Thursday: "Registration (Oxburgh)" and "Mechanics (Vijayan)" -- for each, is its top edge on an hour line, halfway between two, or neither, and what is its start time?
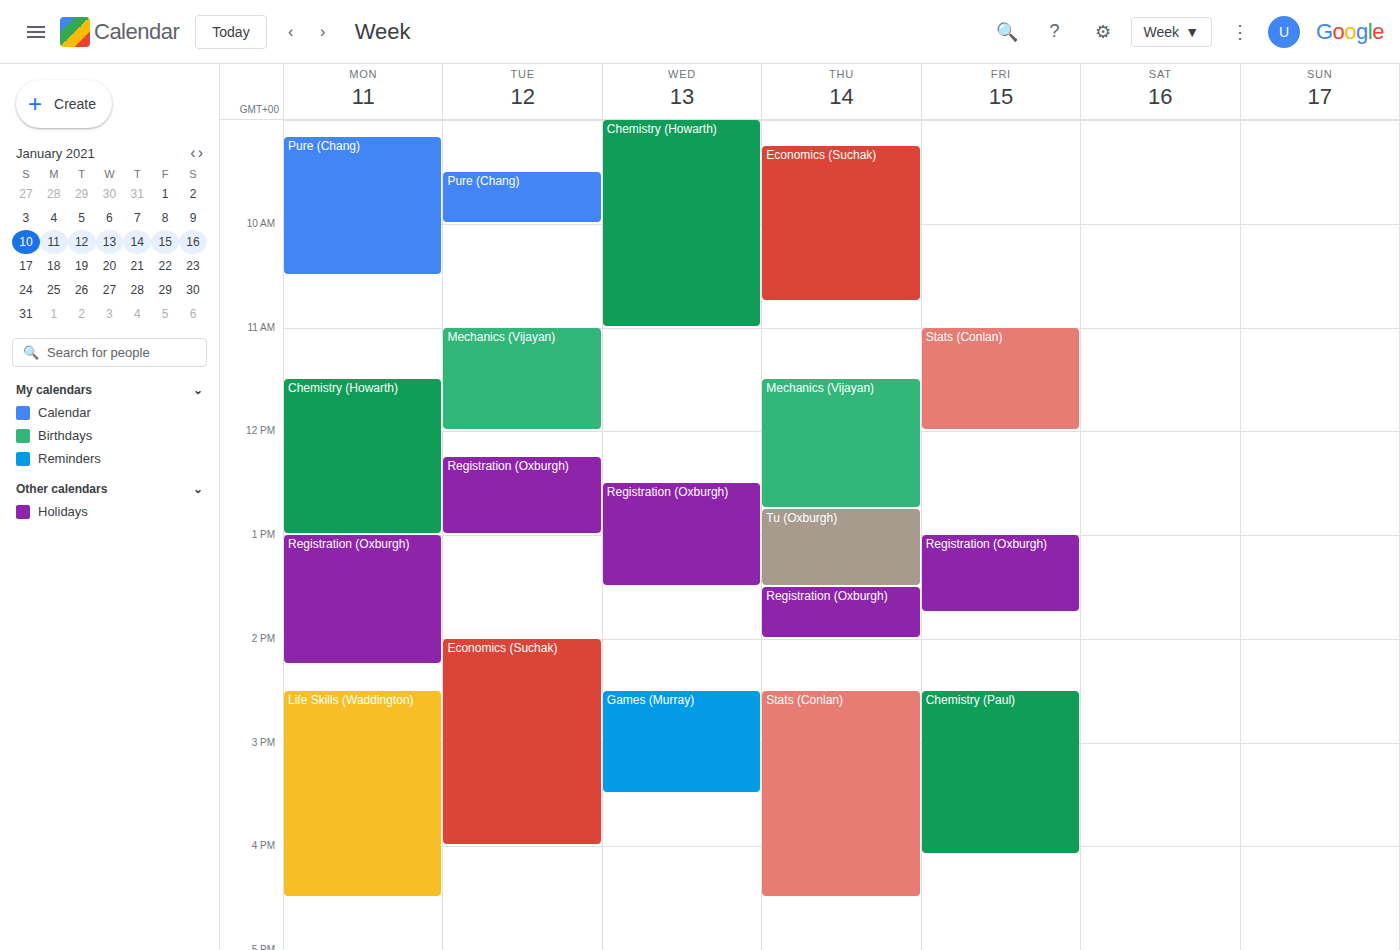
"Registration (Oxburgh)": 1:30 PM, halfway between the 1 PM and 2 PM lines. "Mechanics (Vijayan)": 11:30 AM, halfway between the 11 AM and 12 PM lines.